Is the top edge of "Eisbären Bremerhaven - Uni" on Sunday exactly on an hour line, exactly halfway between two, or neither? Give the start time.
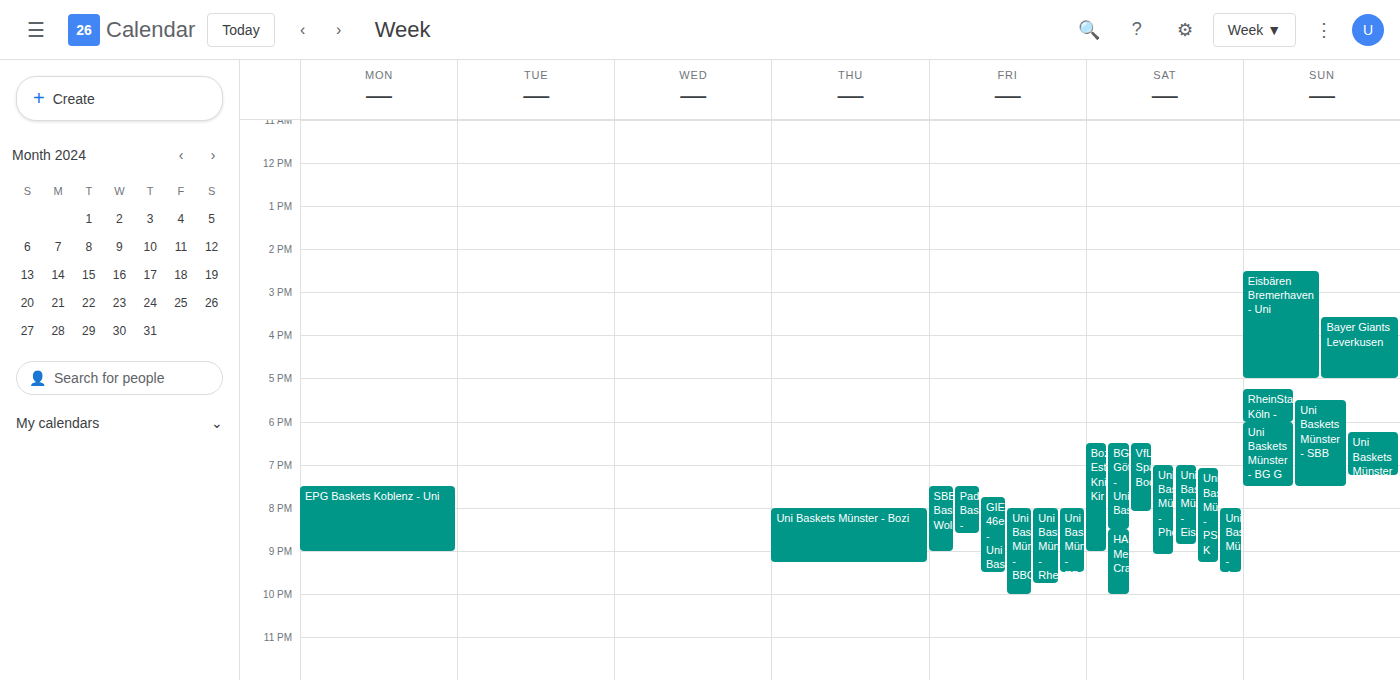
2:30 PM -- halfway between the 2 PM and 3 PM lines.